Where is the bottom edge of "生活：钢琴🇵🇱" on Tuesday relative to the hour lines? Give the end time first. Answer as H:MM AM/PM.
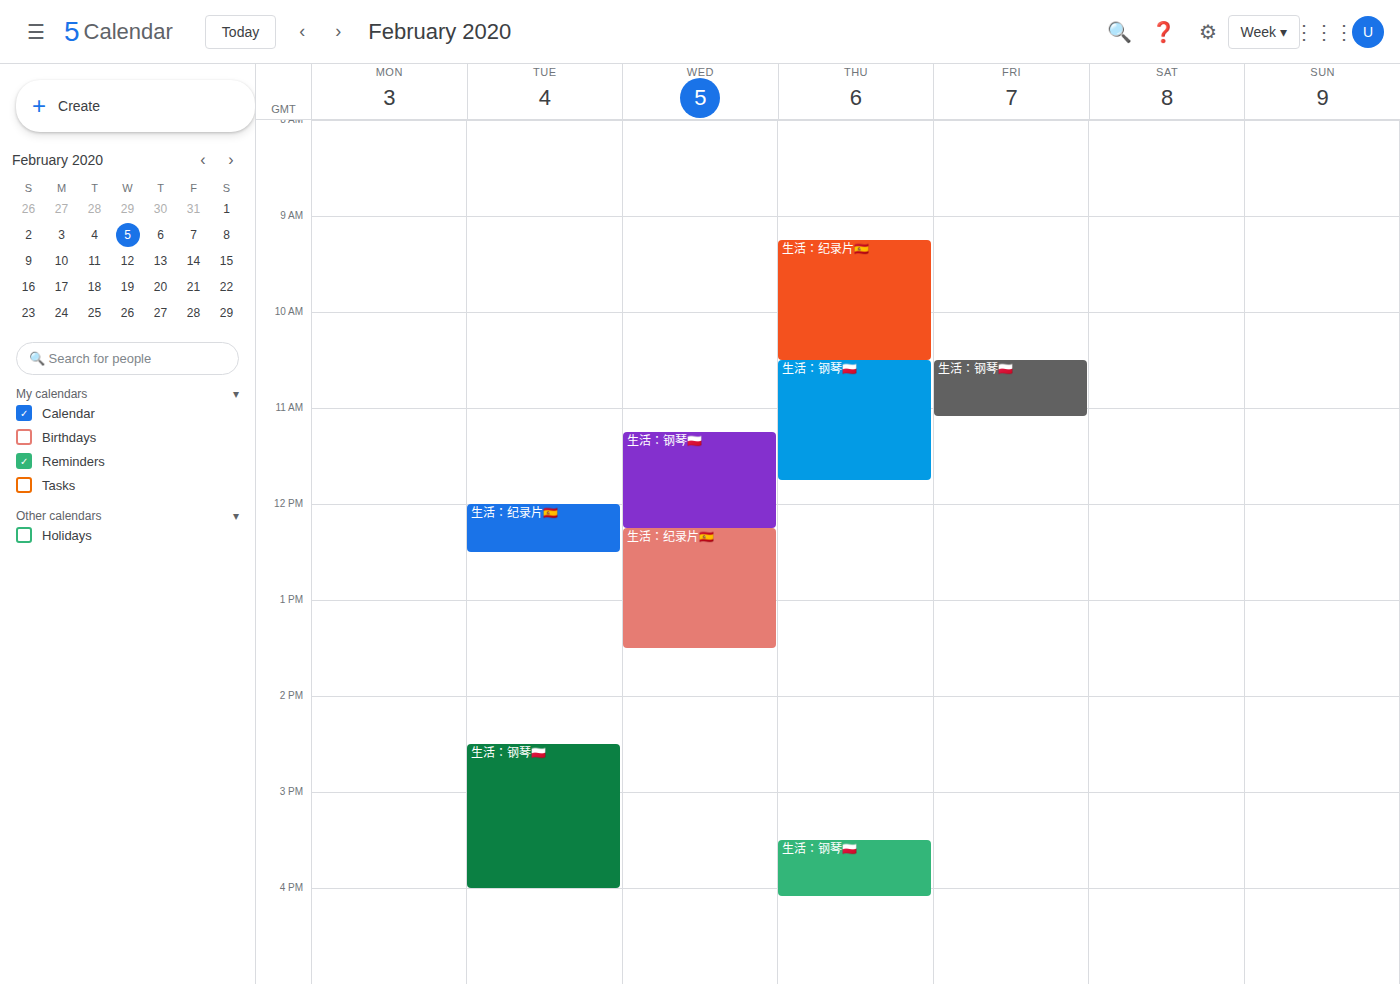
4:00 PM -- exactly on the 4 PM line.